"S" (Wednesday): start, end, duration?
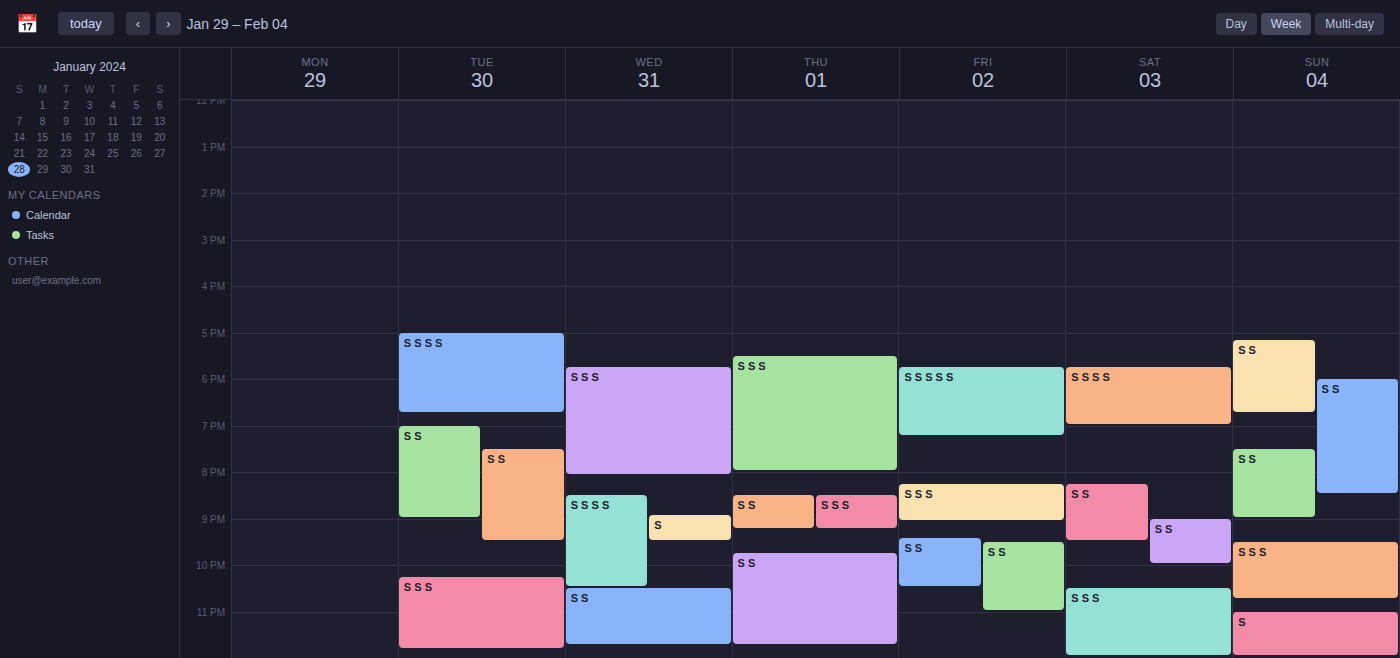
8:55 PM to 9:30 PM, 35 minutes